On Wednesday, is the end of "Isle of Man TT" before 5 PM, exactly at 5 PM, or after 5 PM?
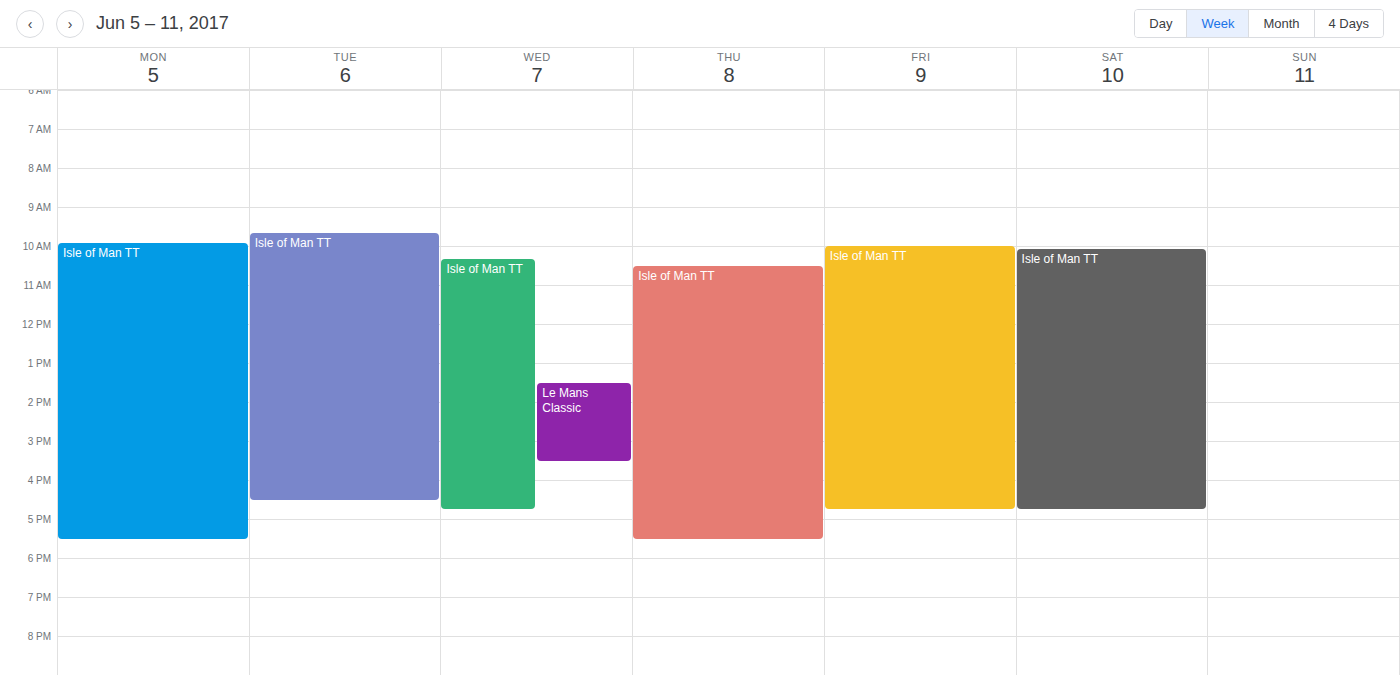
4:45 PM -- before 5 PM, 15 minutes above the 5 PM line.